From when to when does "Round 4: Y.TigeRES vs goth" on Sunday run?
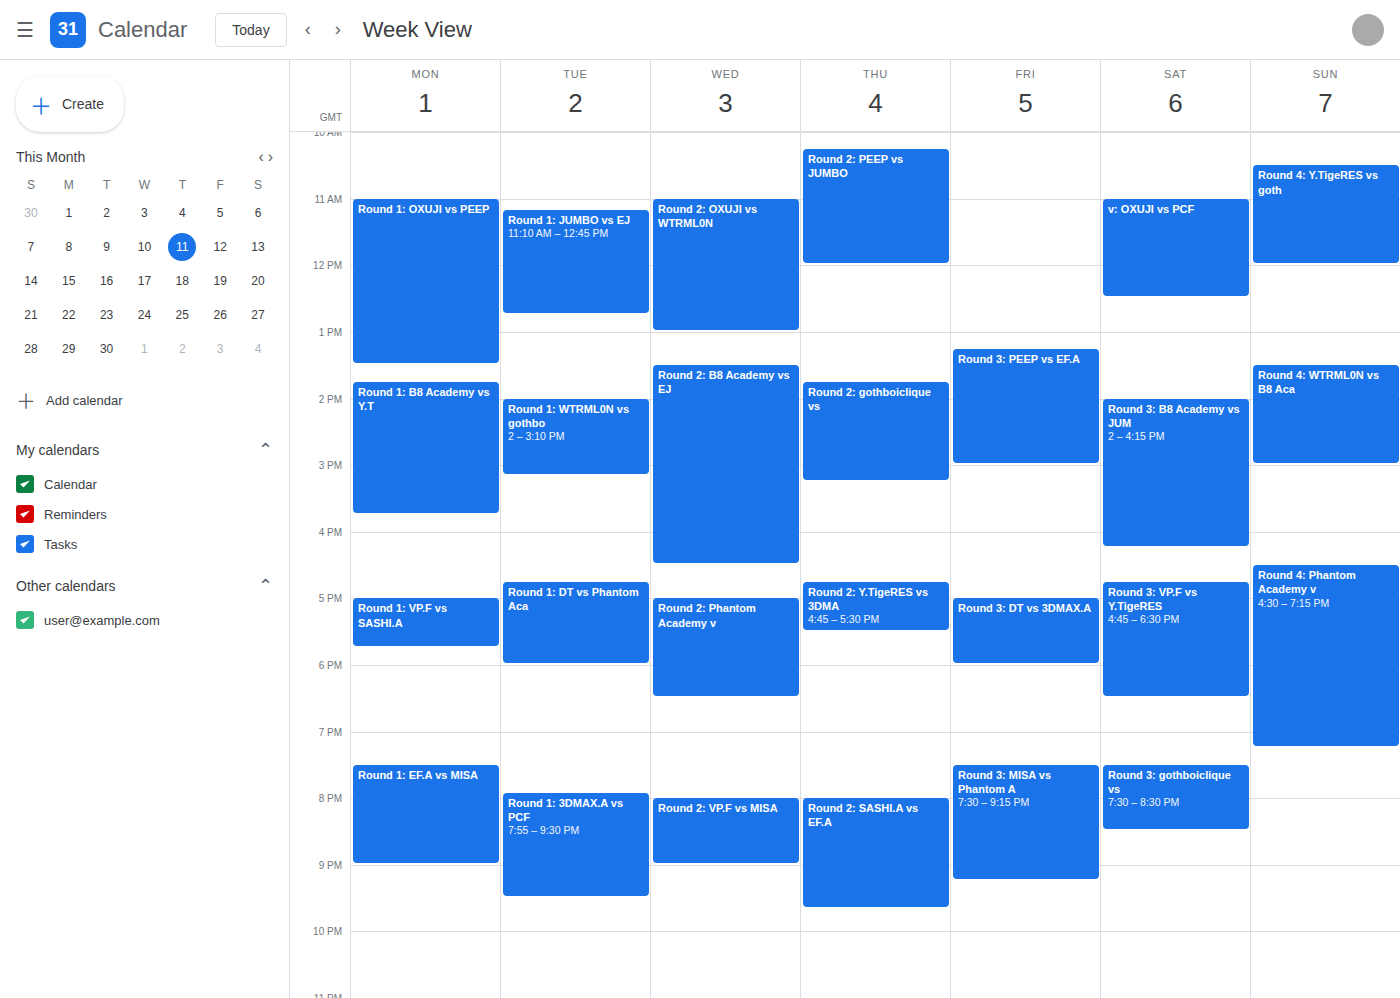
10:30 AM to 12:00 PM